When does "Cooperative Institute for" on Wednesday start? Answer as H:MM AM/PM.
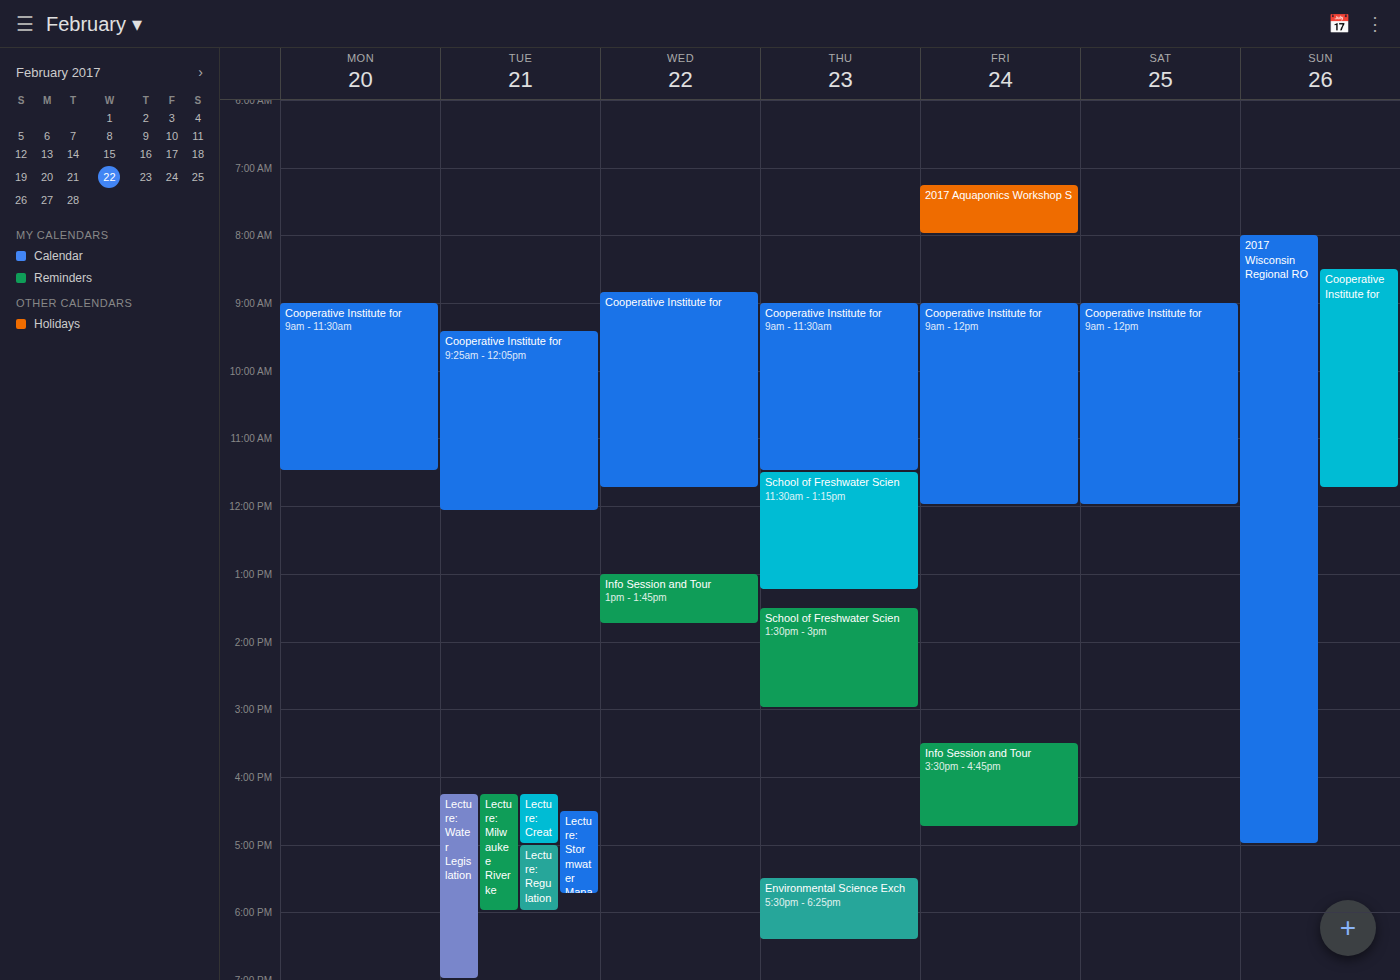
8:50 AM